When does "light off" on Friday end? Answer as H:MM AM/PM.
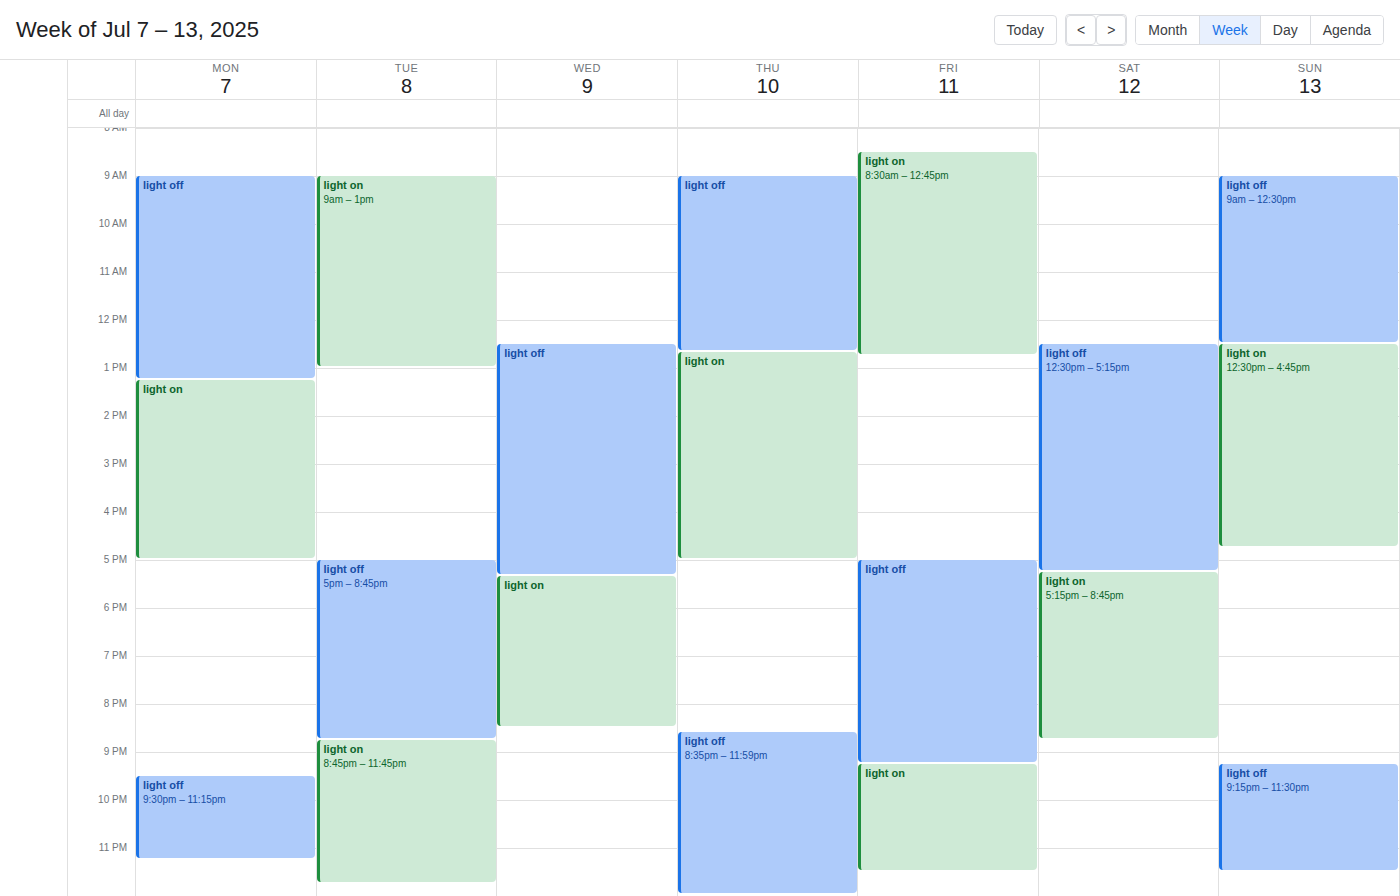
9:15 PM